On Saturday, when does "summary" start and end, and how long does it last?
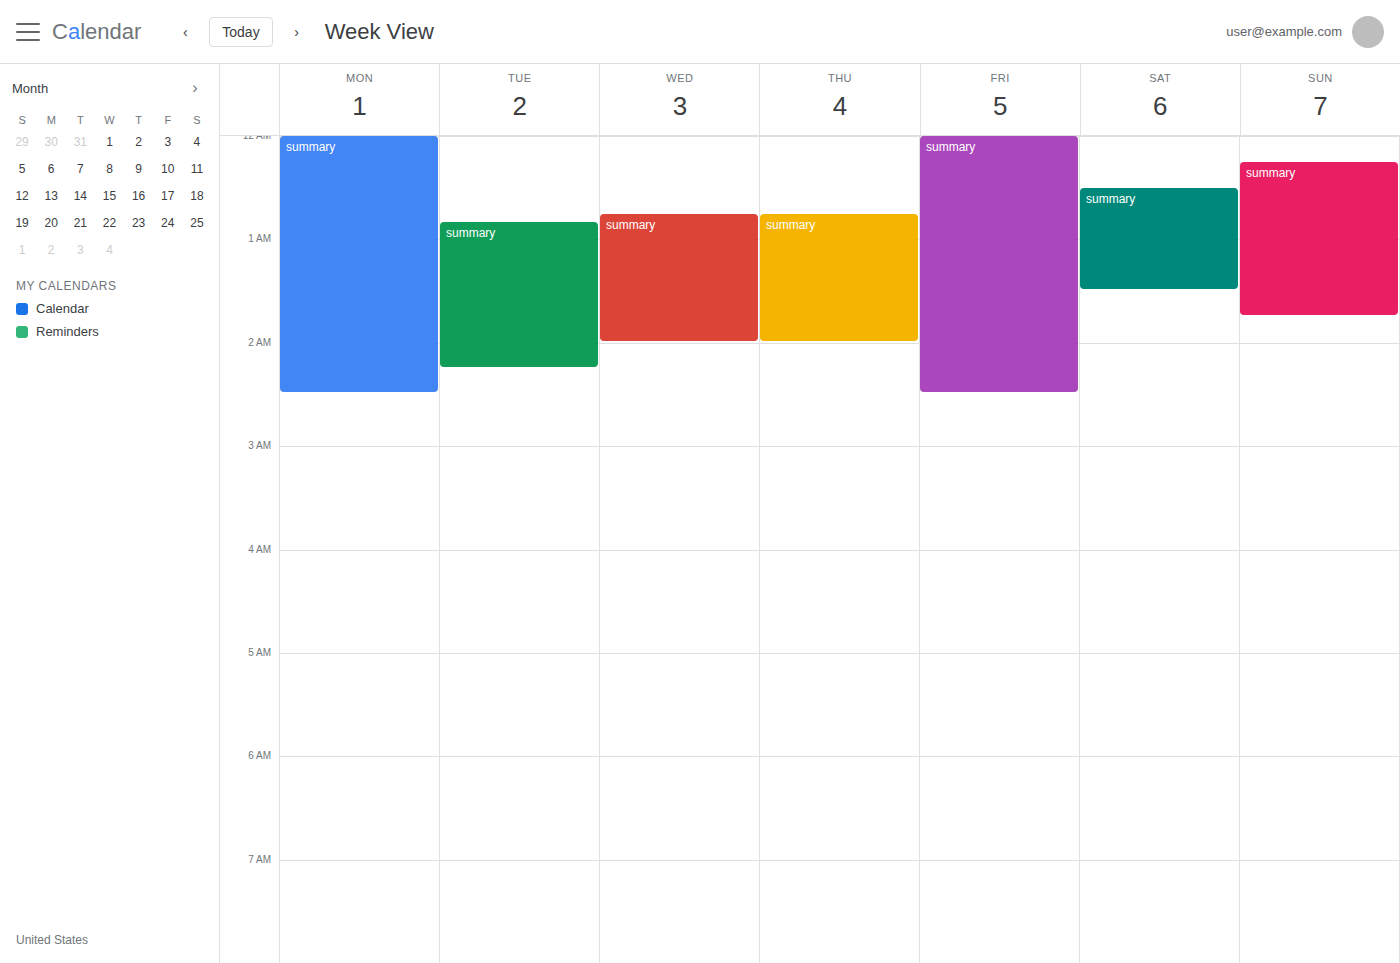
12:30 AM to 1:30 AM, 1 hour